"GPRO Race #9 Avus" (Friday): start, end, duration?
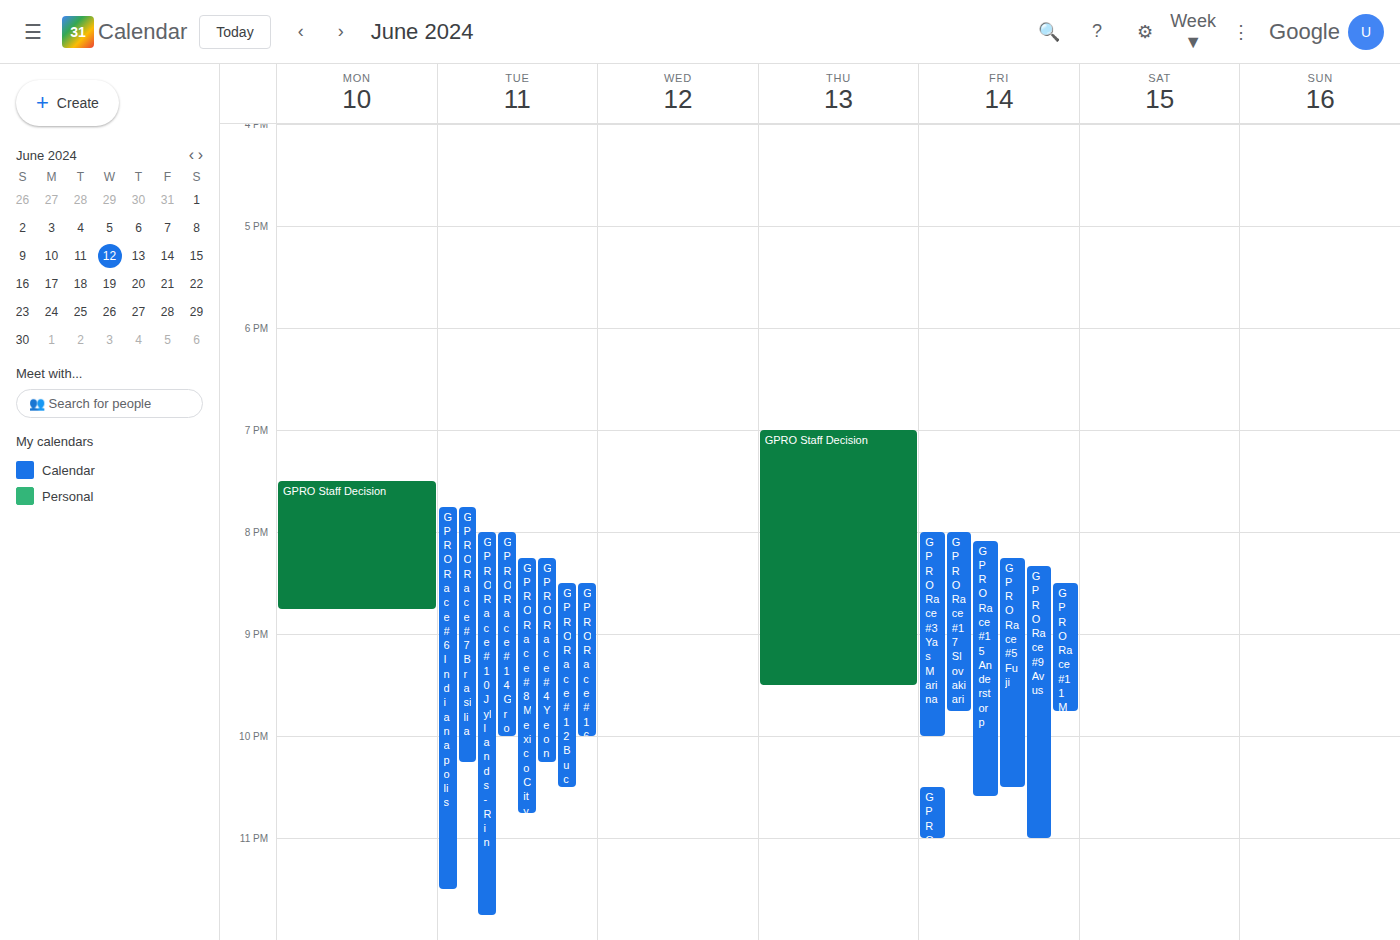
20:20 to 23:00, 2 hours 40 minutes